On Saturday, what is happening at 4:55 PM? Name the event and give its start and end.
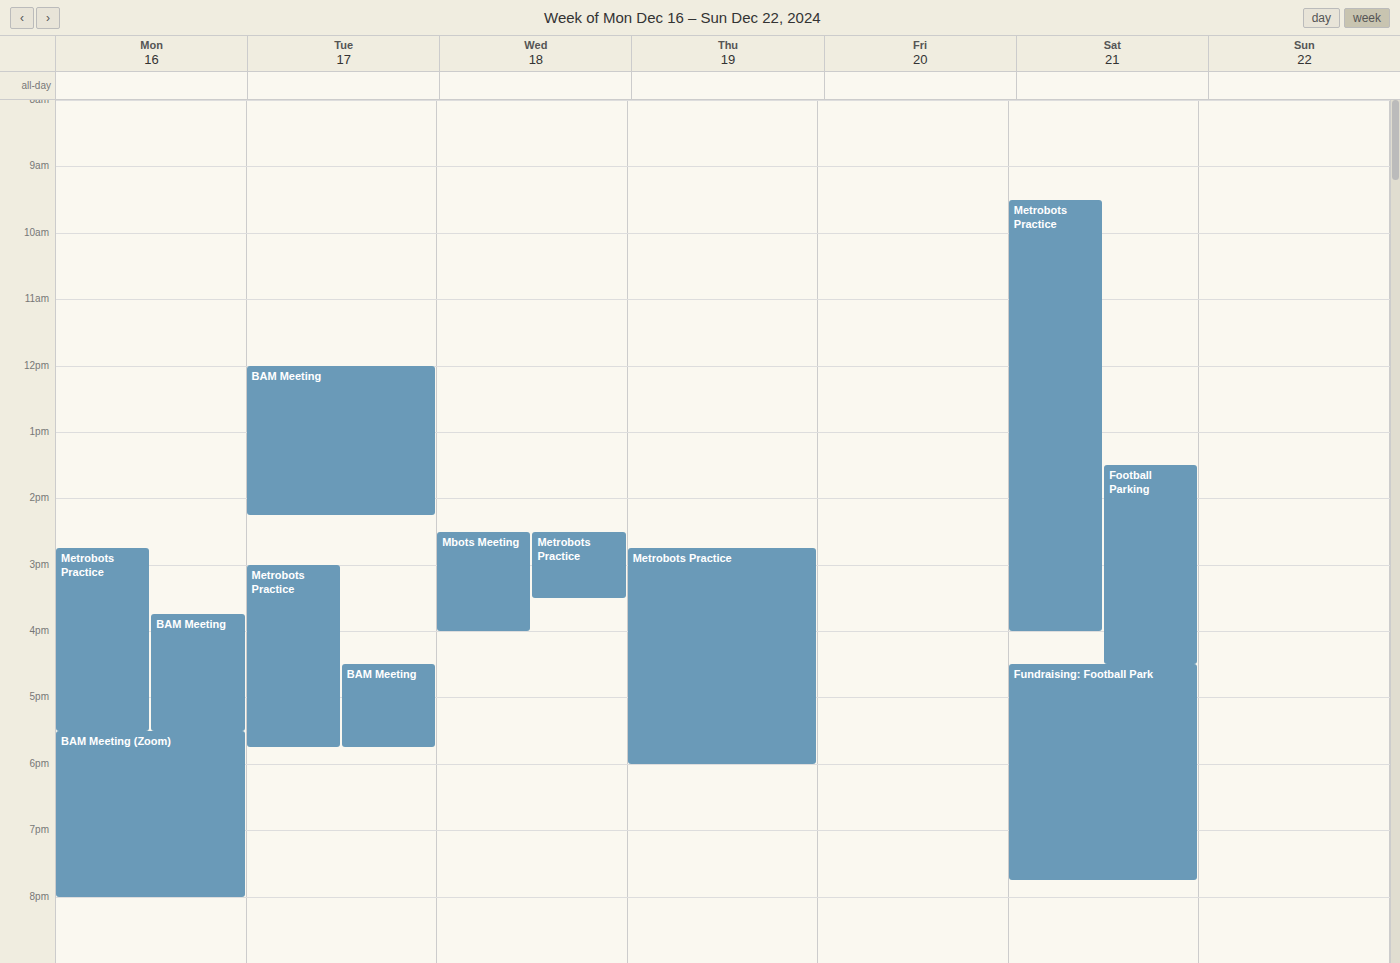
"Fundraising: Football Park", 4:30 PM to 7:45 PM